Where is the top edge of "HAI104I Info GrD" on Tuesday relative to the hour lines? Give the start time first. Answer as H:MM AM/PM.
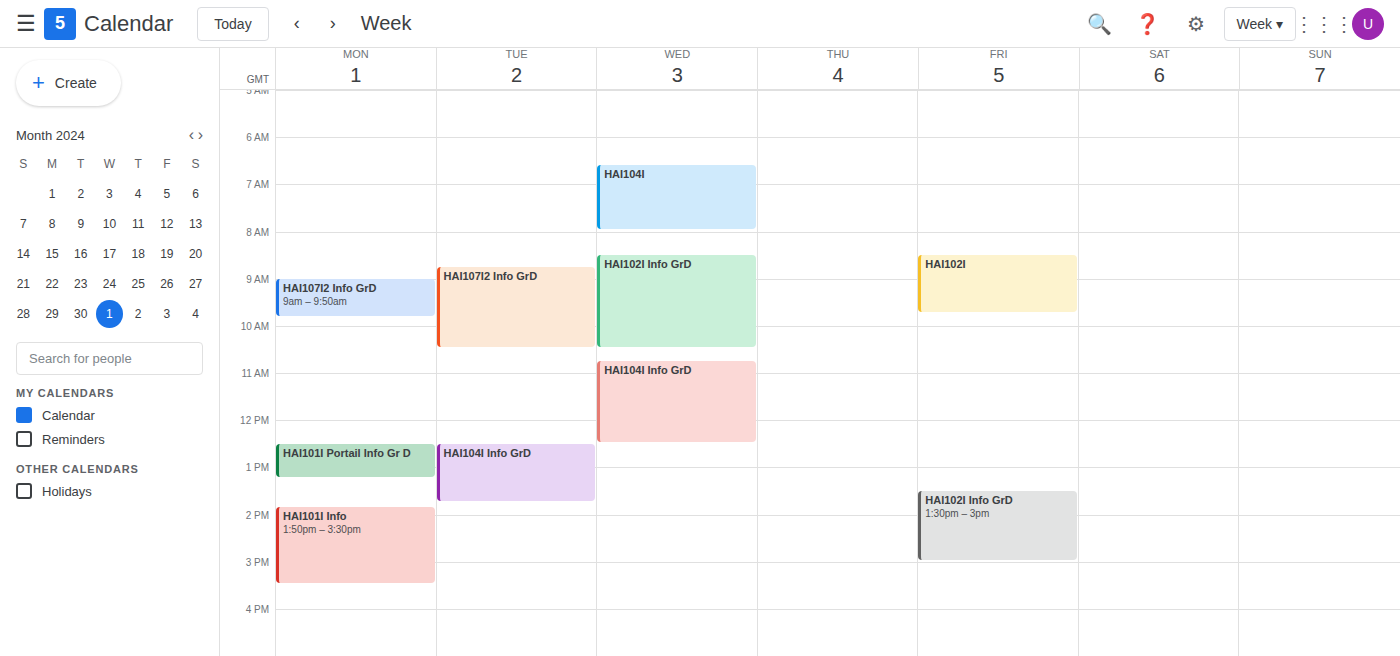
12:30 PM -- halfway between the 12 PM and 1 PM lines.